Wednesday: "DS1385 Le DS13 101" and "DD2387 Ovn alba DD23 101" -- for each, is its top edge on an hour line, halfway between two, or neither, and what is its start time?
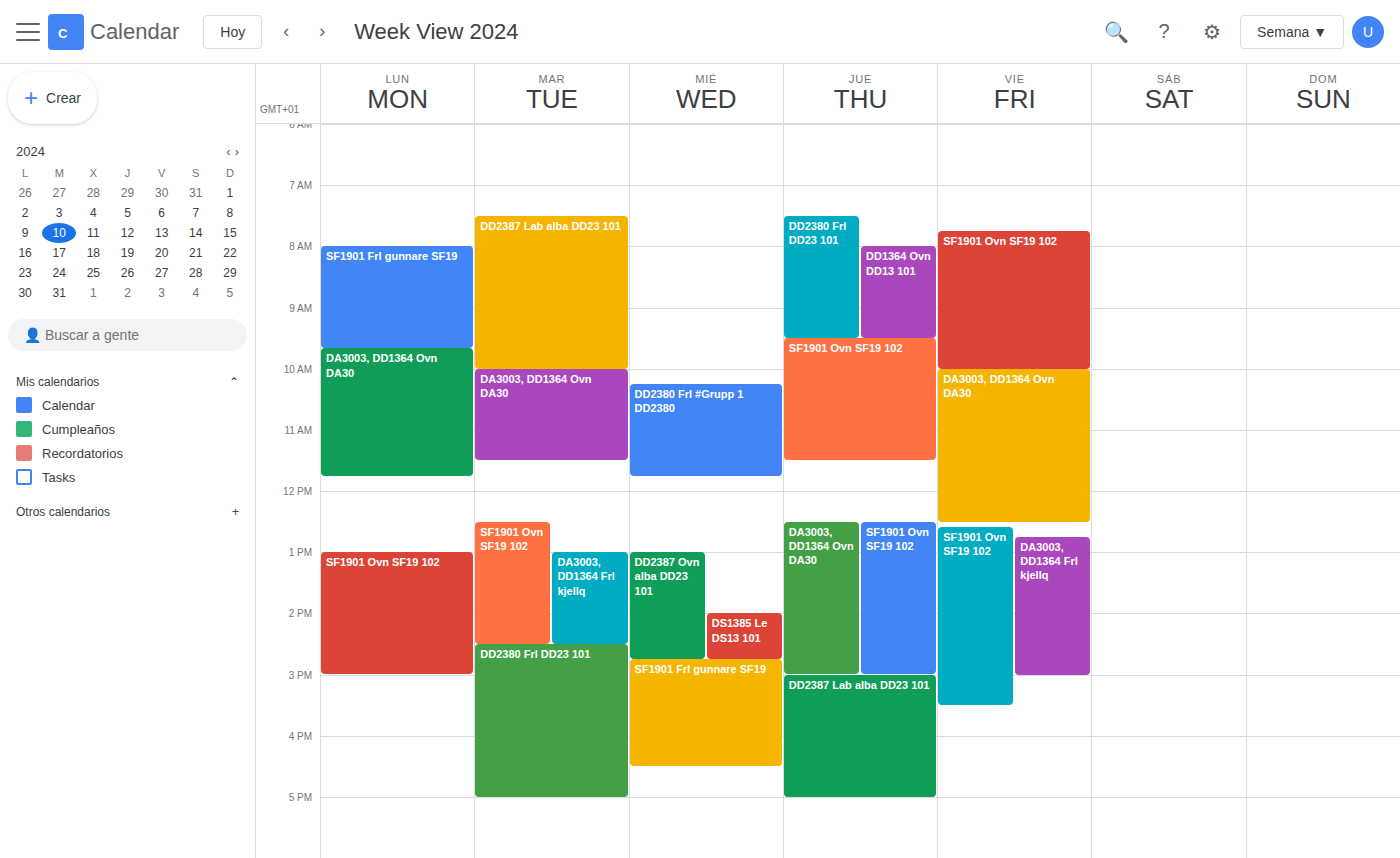
"DS1385 Le DS13 101": 2:00 PM, exactly on the 2 PM line. "DD2387 Ovn alba DD23 101": 1:00 PM, exactly on the 1 PM line.